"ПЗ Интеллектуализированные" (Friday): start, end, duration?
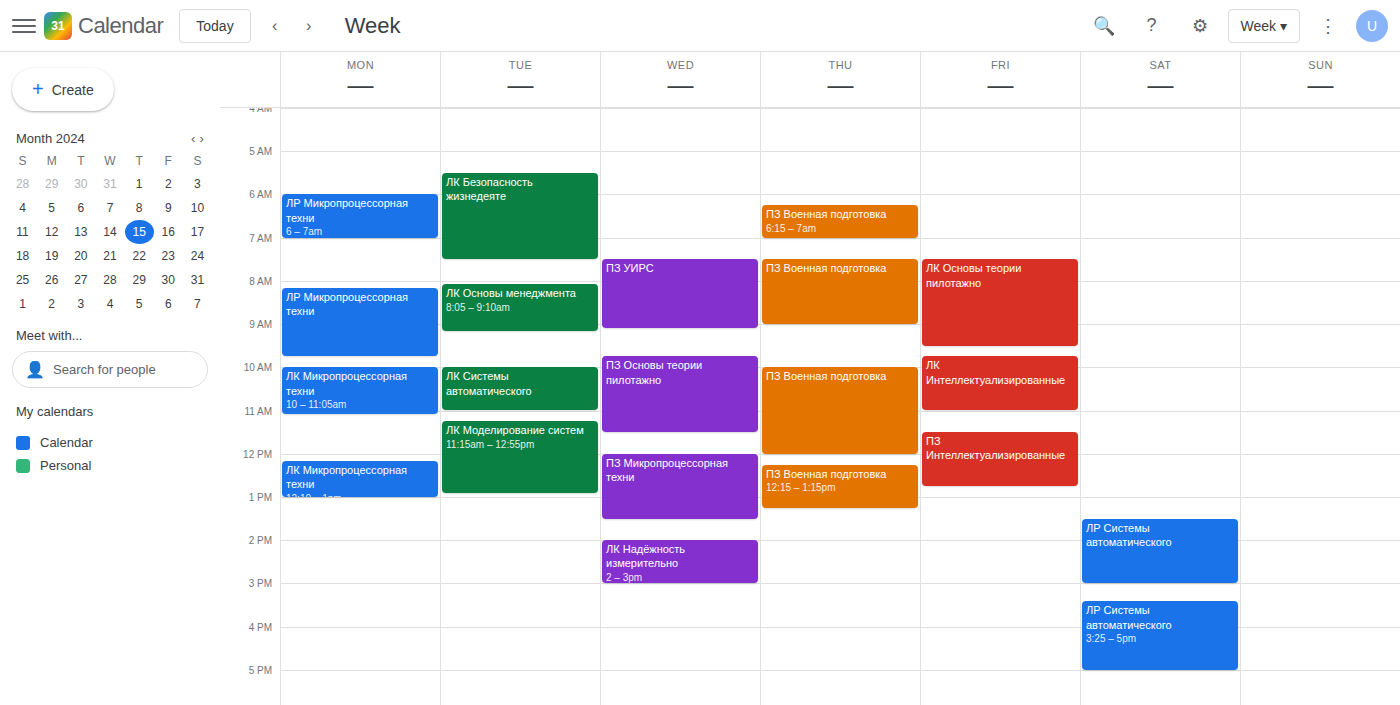
11:30 AM to 12:45 PM, 1 hour 15 minutes